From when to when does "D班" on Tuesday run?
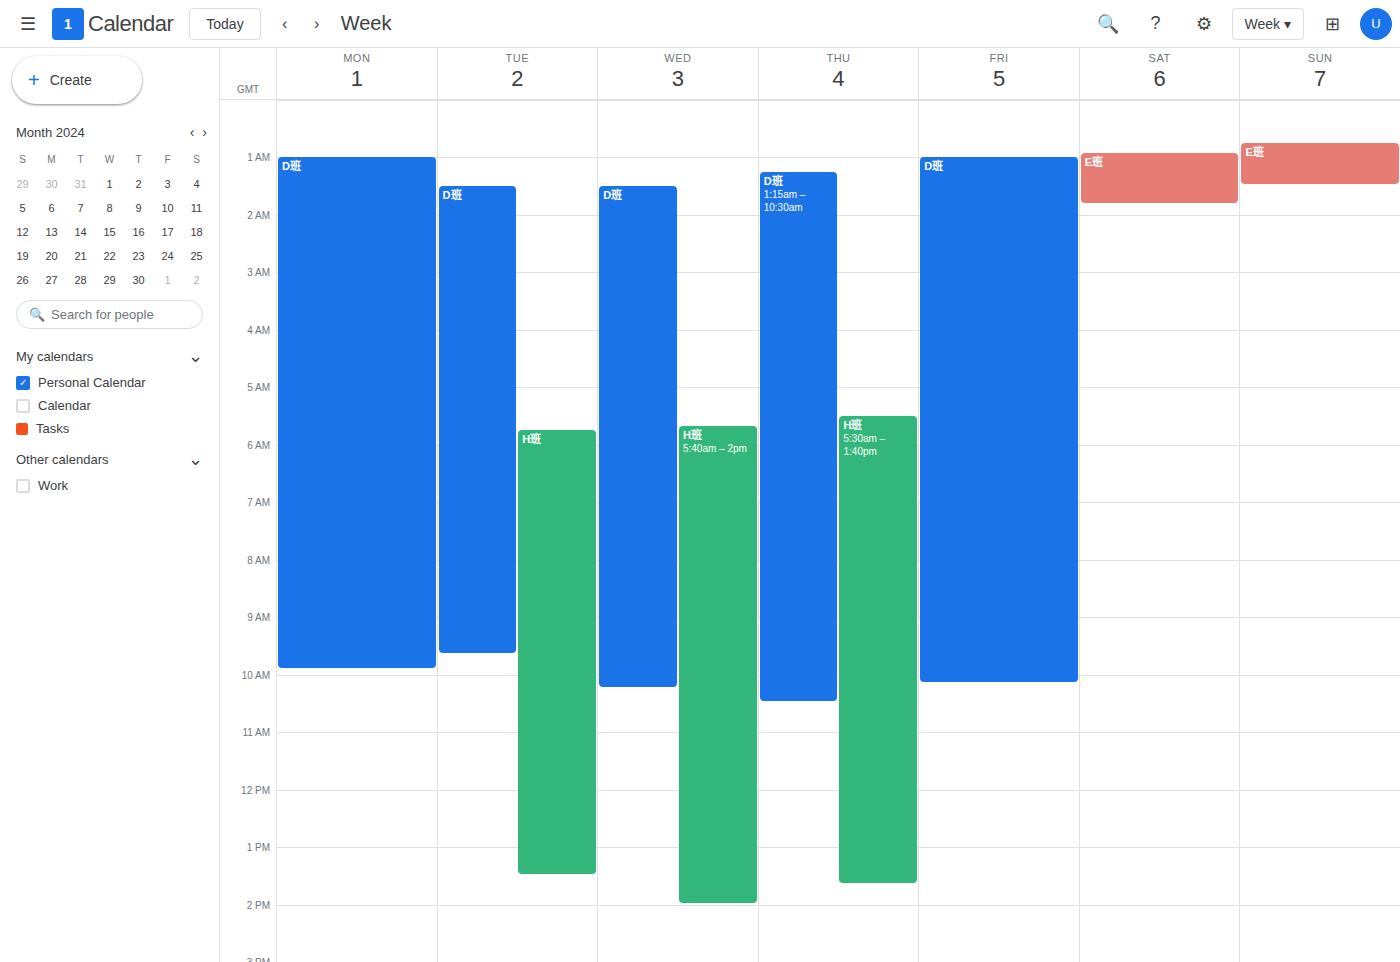
1:30 AM to 9:40 AM